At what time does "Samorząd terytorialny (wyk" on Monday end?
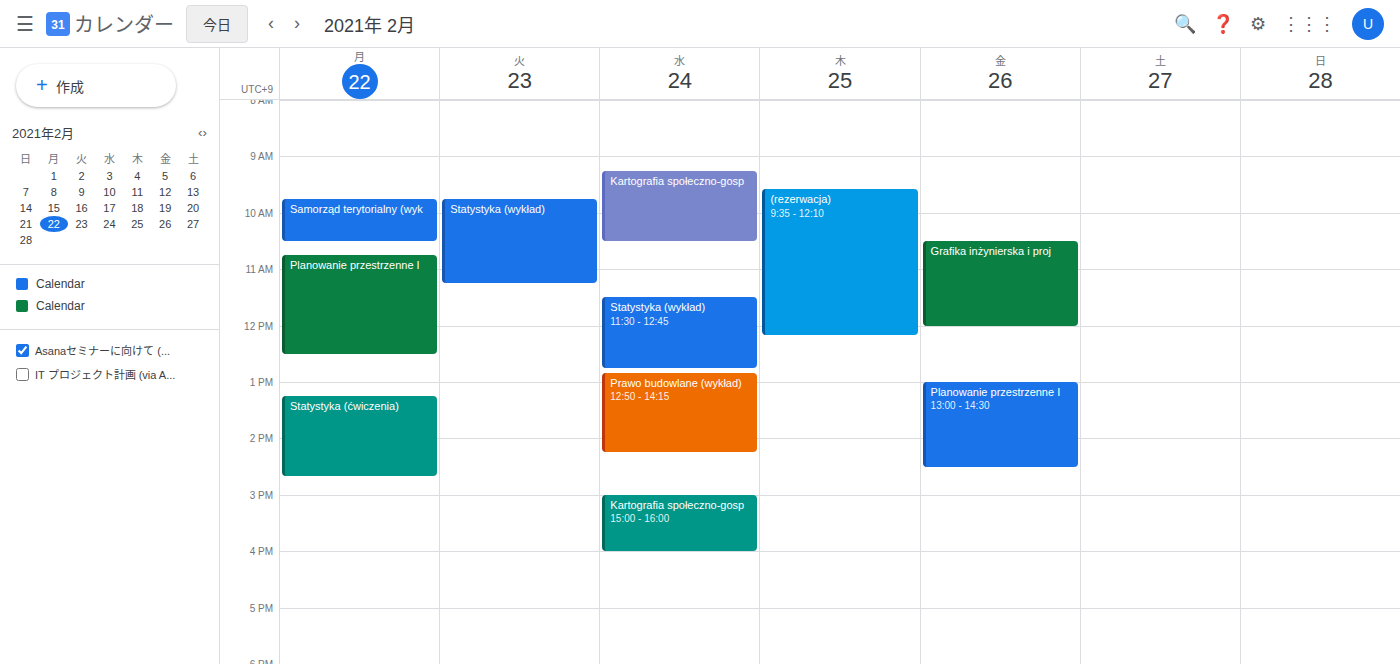
10:30 AM